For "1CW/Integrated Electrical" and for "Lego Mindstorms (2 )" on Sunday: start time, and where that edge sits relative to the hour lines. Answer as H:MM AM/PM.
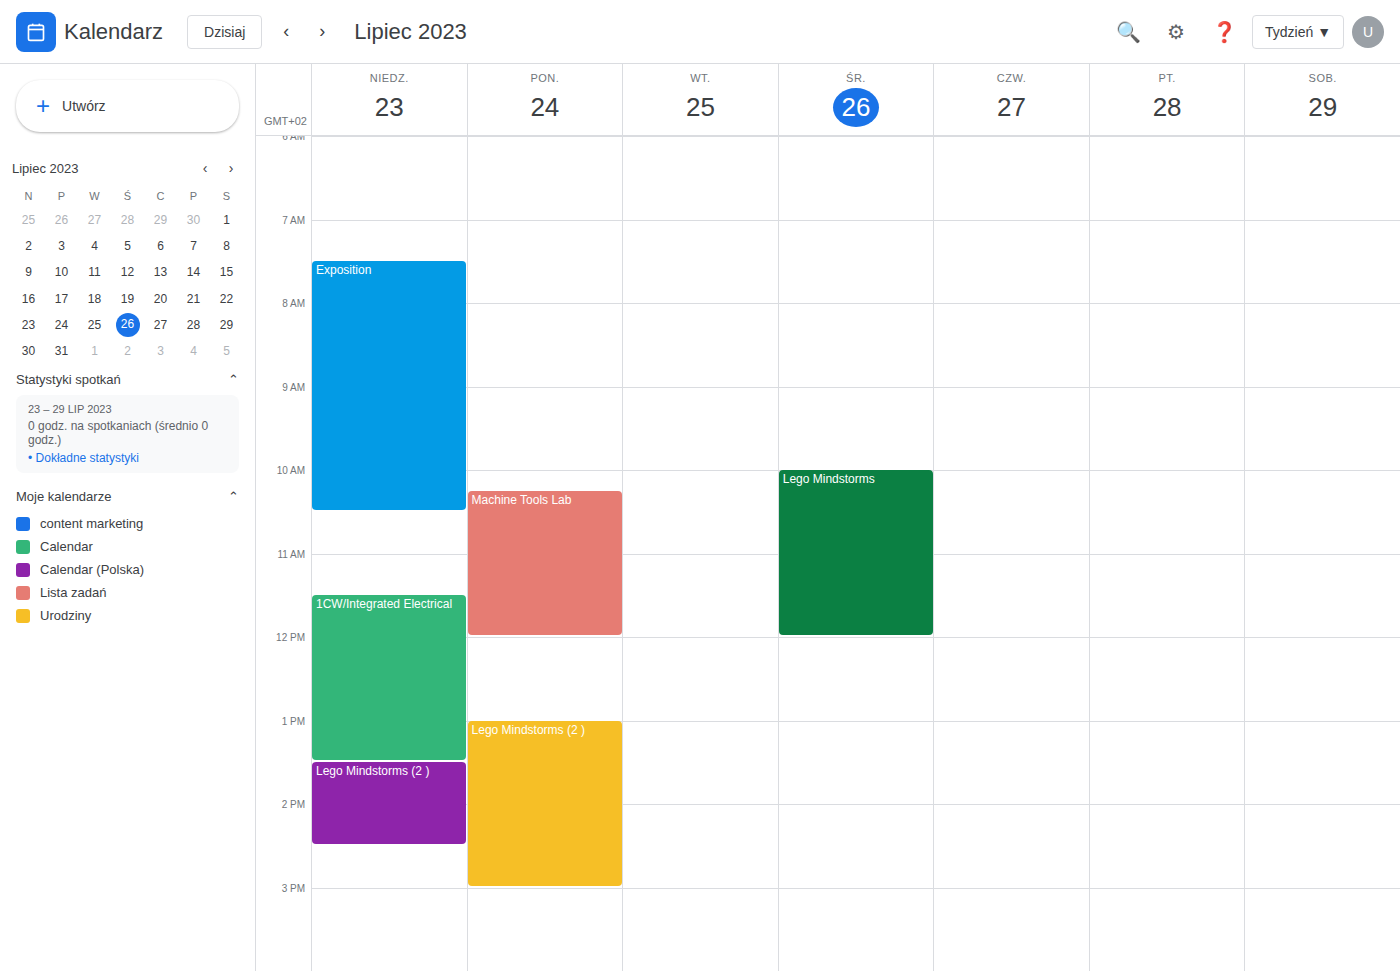
"1CW/Integrated Electrical": 11:30 AM, halfway between the 11 AM and 12 PM lines. "Lego Mindstorms (2 )": 1:30 PM, halfway between the 1 PM and 2 PM lines.